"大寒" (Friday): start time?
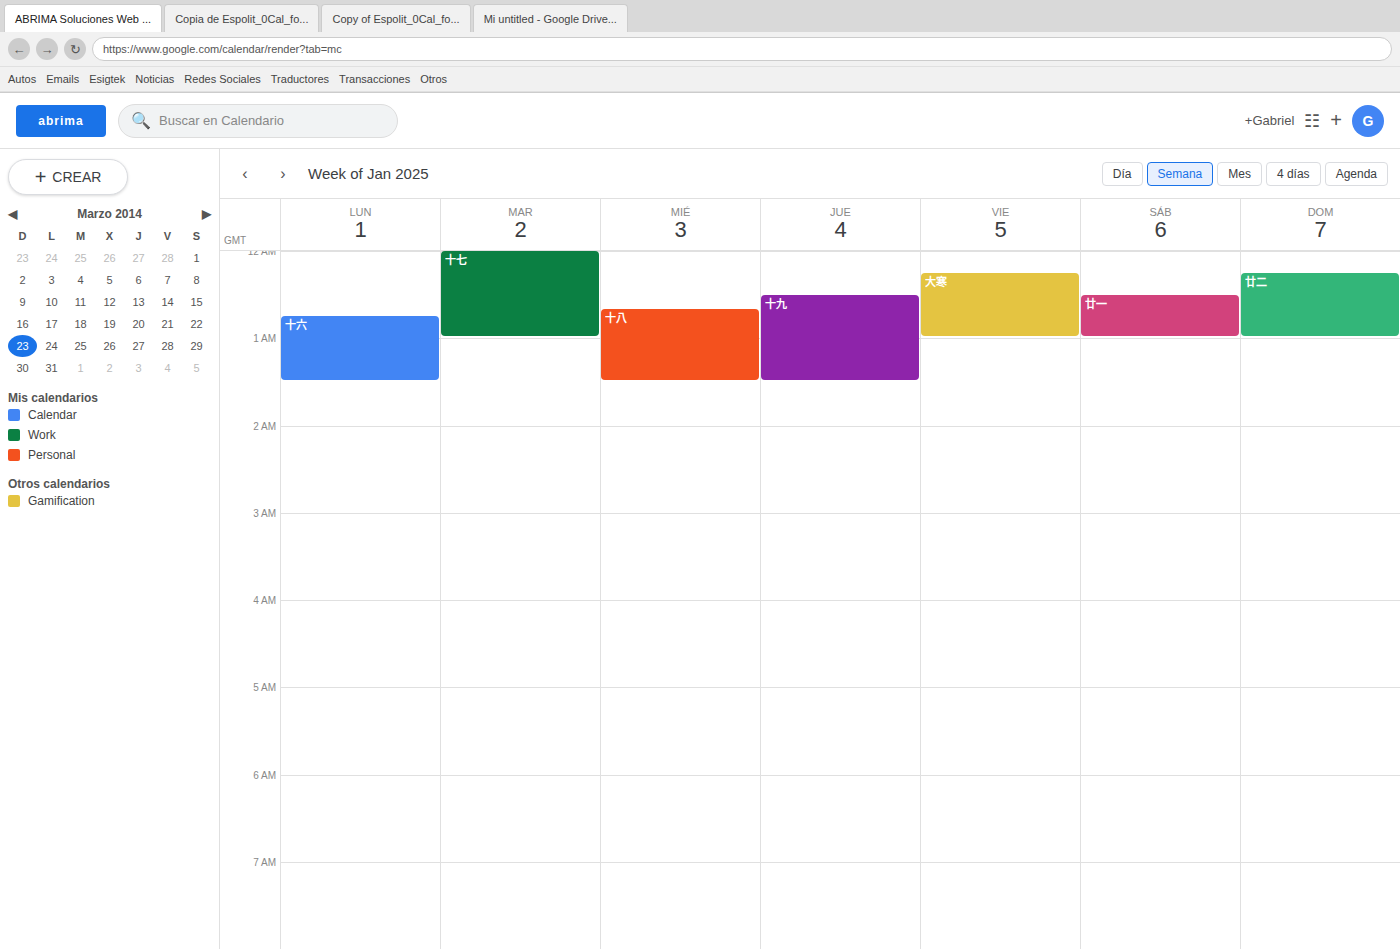
12:15 AM